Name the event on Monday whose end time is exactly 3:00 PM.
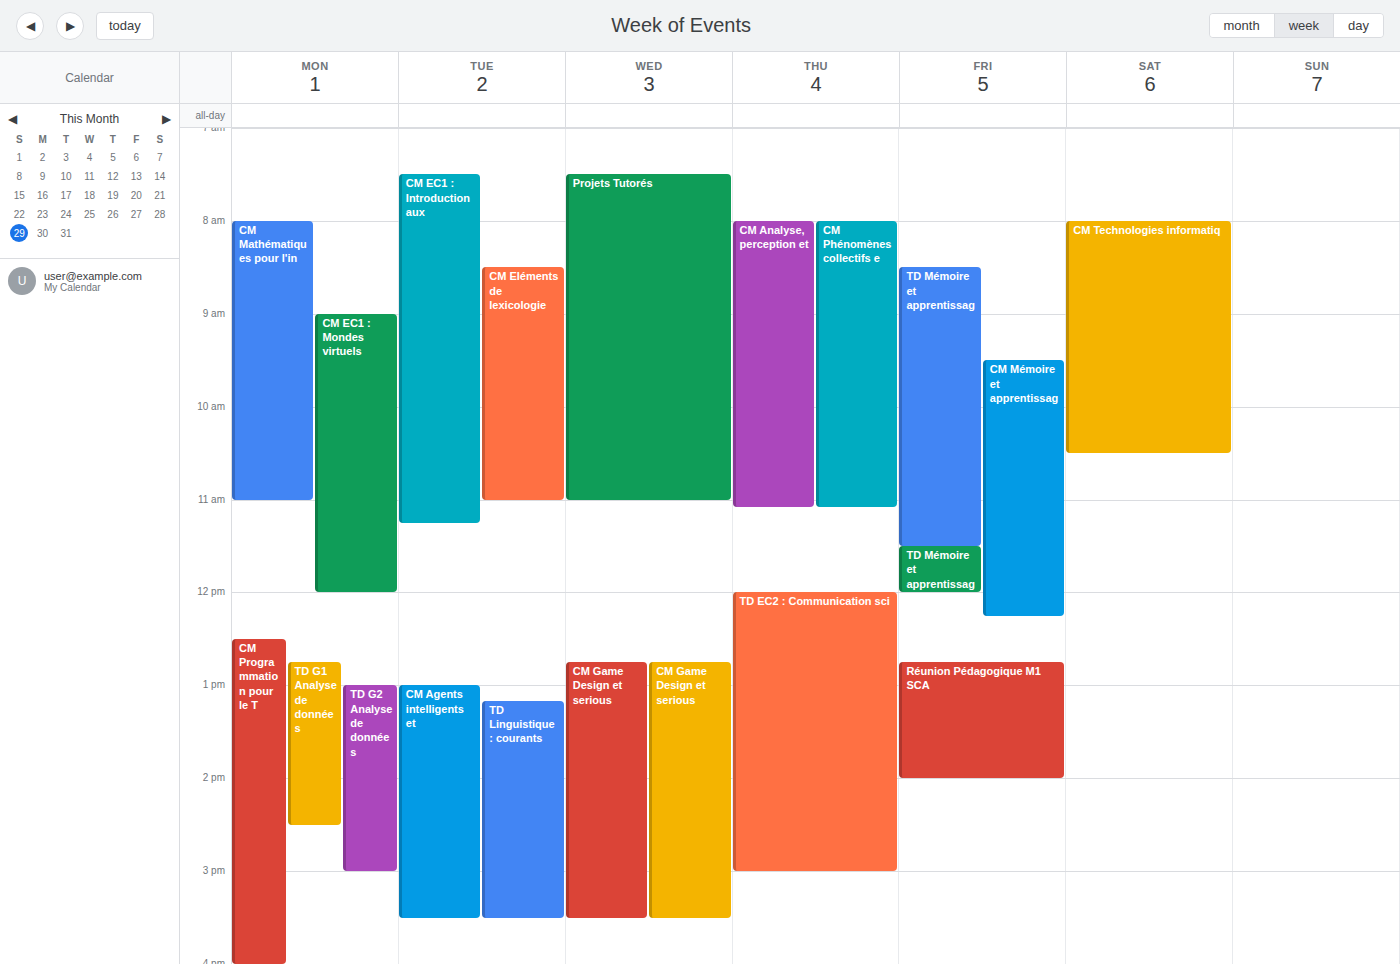
"TD G2 Analyse de données"